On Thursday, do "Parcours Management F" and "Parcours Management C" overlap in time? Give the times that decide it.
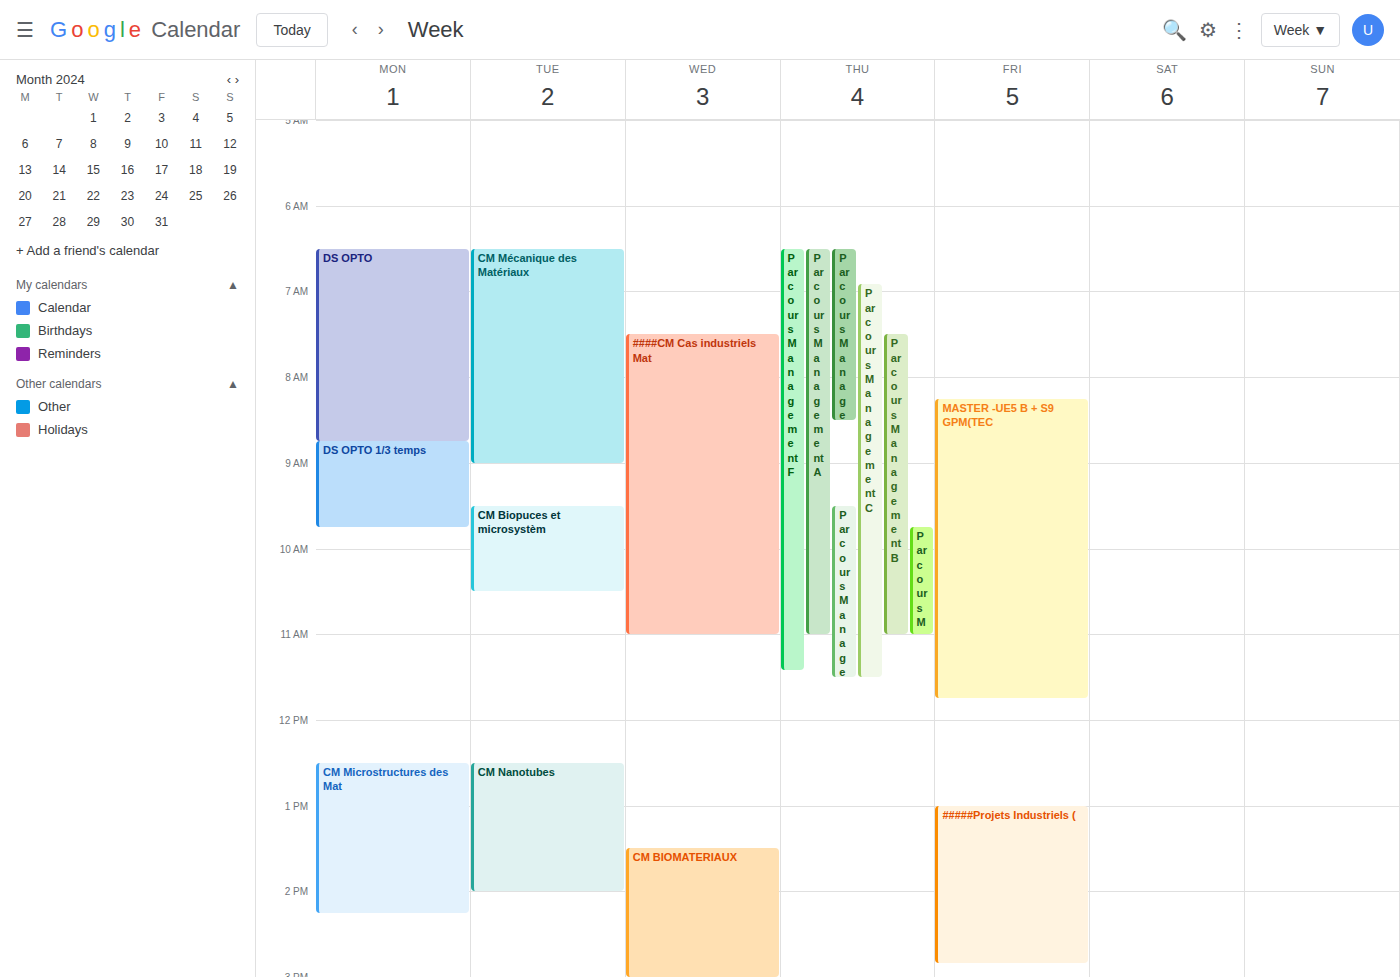
"Parcours Management C" starts at 06:55, before "Parcours Management F" ends at 11:25 -- they overlap.